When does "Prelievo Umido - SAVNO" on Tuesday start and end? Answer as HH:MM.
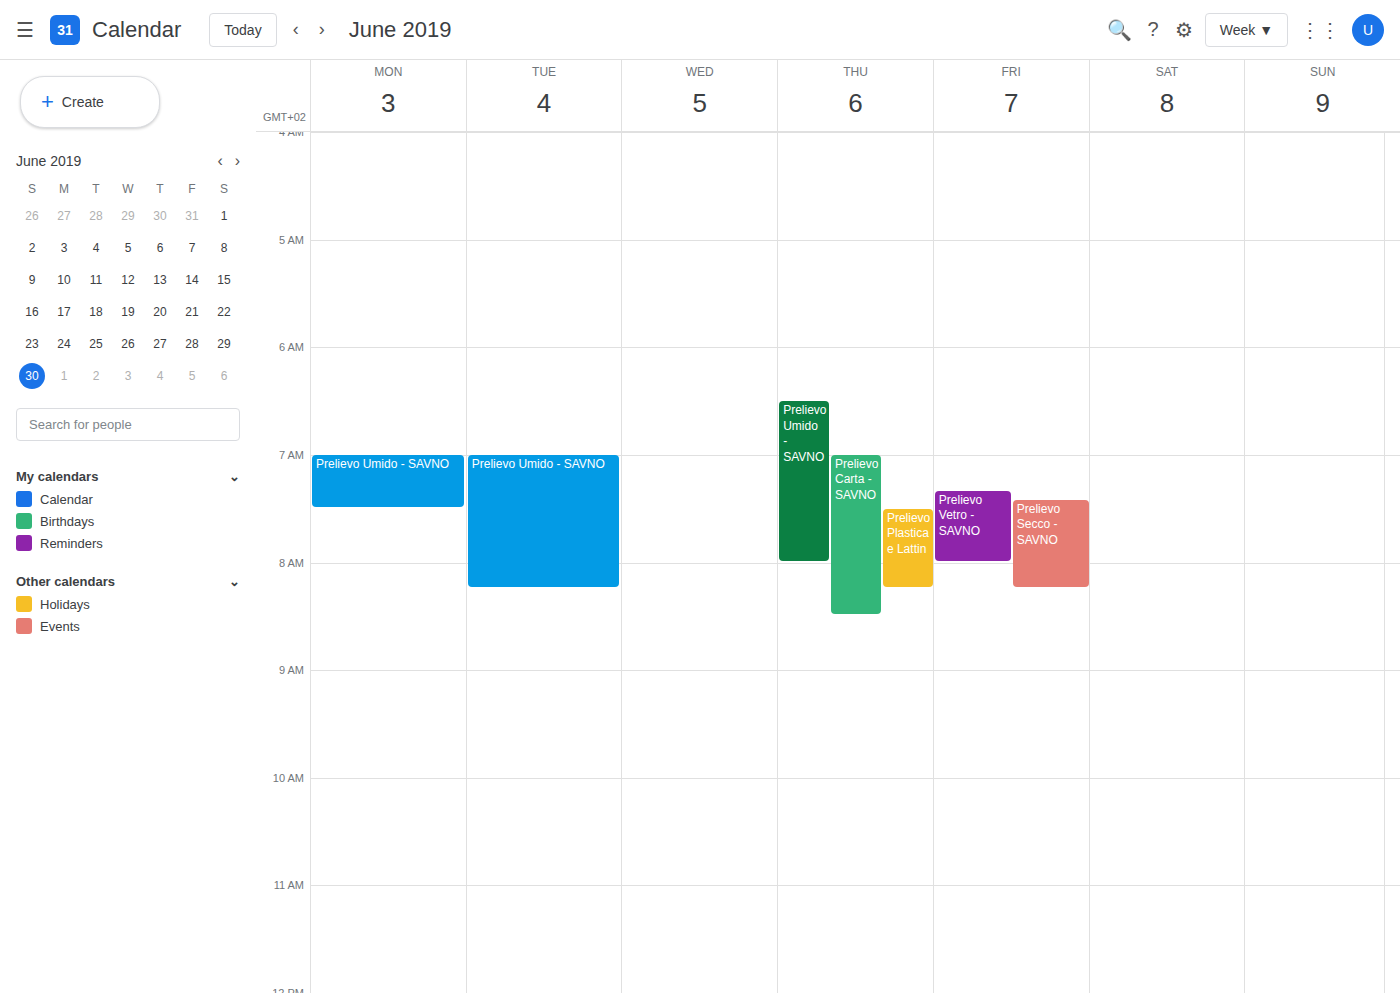
07:00 to 08:15